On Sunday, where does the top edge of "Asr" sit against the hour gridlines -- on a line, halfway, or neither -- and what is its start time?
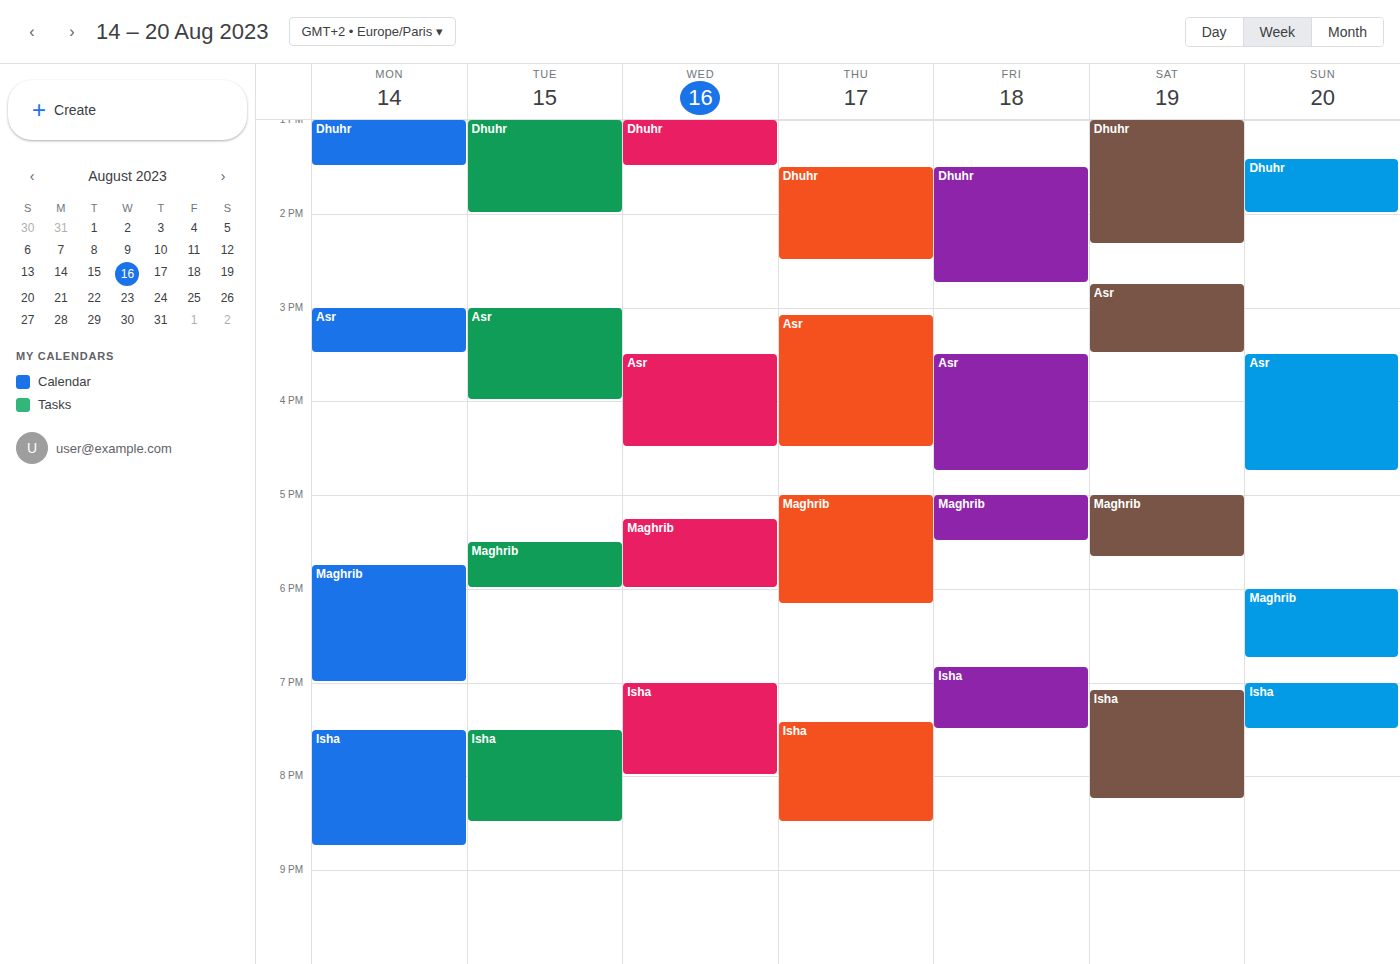
15:30 -- halfway between the 15:00 and 16:00 lines.